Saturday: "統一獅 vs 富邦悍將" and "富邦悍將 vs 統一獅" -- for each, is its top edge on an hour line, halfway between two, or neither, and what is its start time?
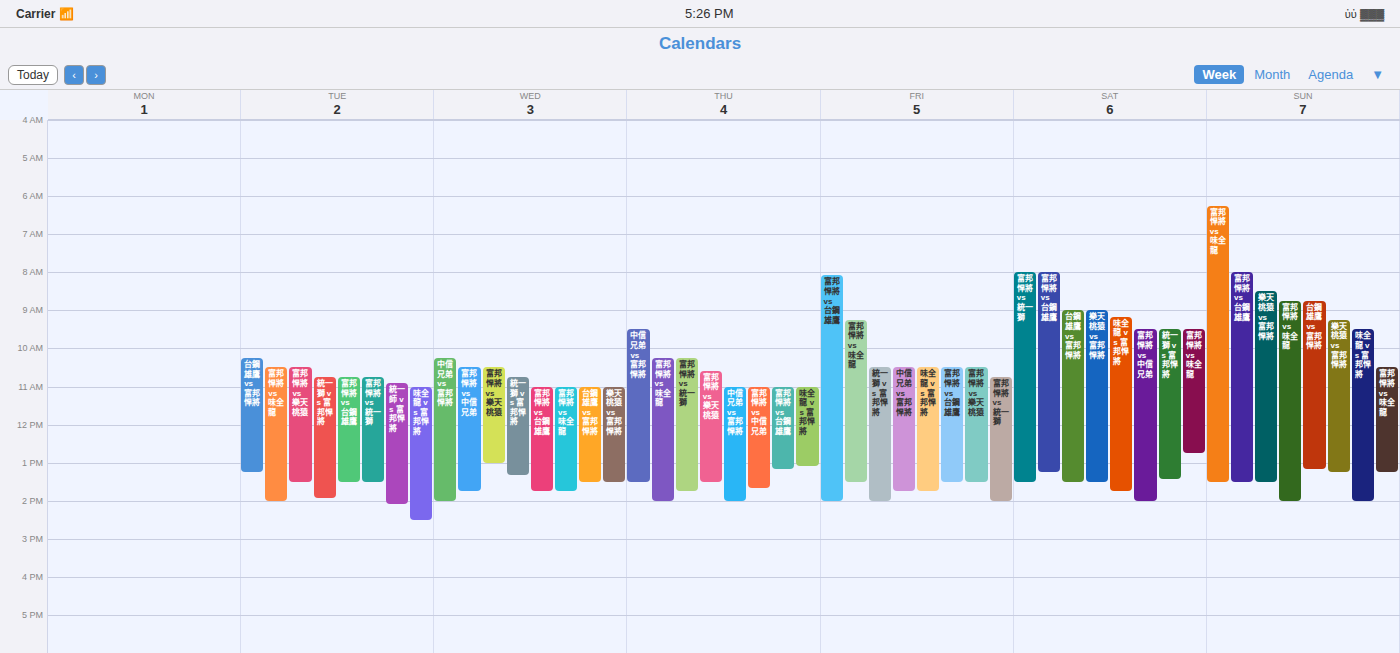
"統一獅 vs 富邦悍將": 9:30 AM, halfway between the 9 AM and 10 AM lines. "富邦悍將 vs 統一獅": 8:00 AM, exactly on the 8 AM line.